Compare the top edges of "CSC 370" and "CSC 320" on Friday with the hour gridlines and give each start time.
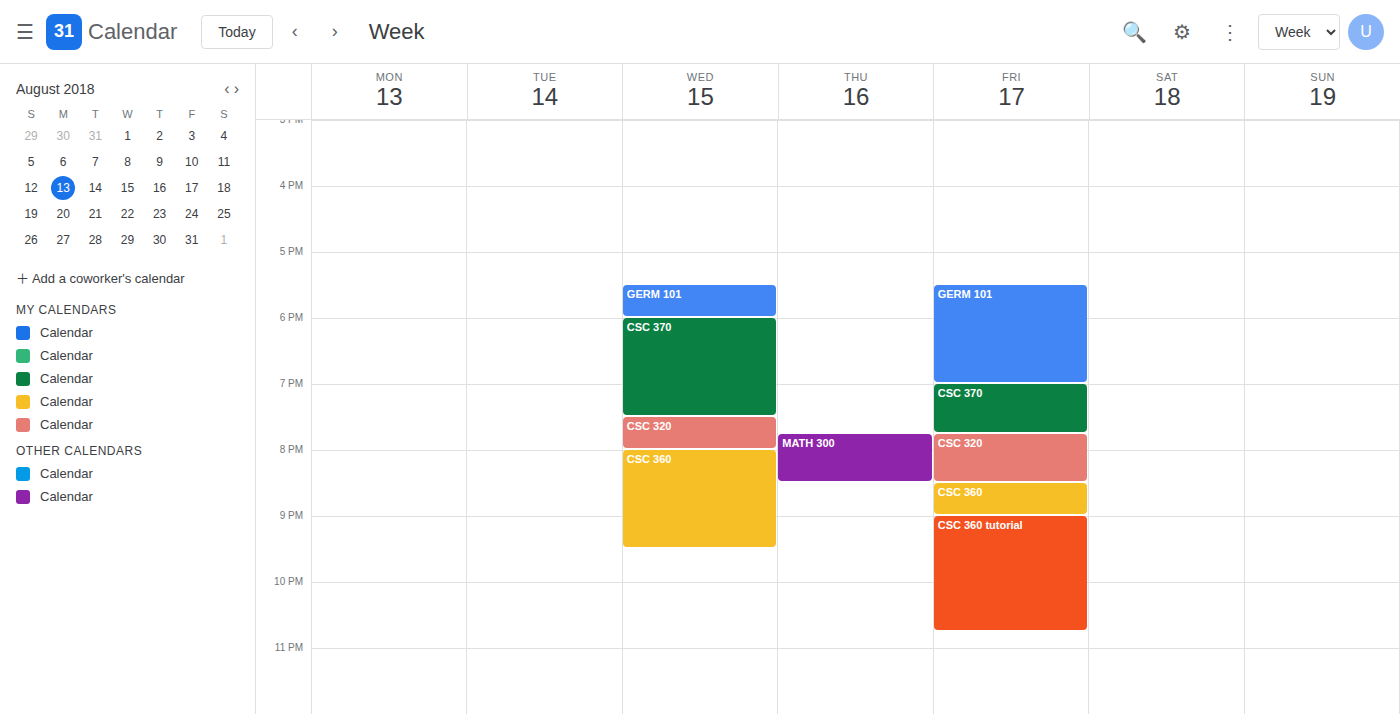
"CSC 370": 7:00 PM, exactly on the 7 PM line. "CSC 320": 7:45 PM, neither: three quarters of the way from the 7 PM line to the 8 PM line.